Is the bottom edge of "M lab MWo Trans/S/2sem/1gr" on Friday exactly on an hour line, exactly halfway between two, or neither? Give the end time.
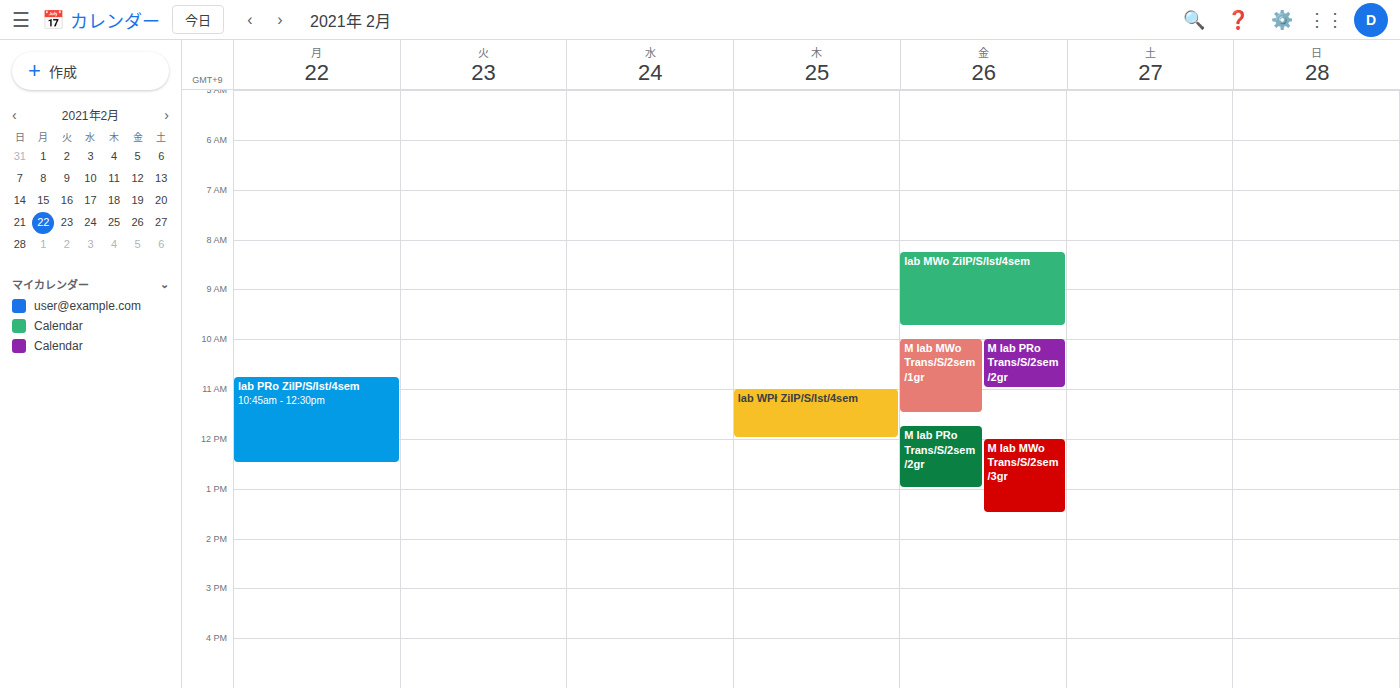
11:30 AM -- halfway between the 11 AM and 12 PM lines.